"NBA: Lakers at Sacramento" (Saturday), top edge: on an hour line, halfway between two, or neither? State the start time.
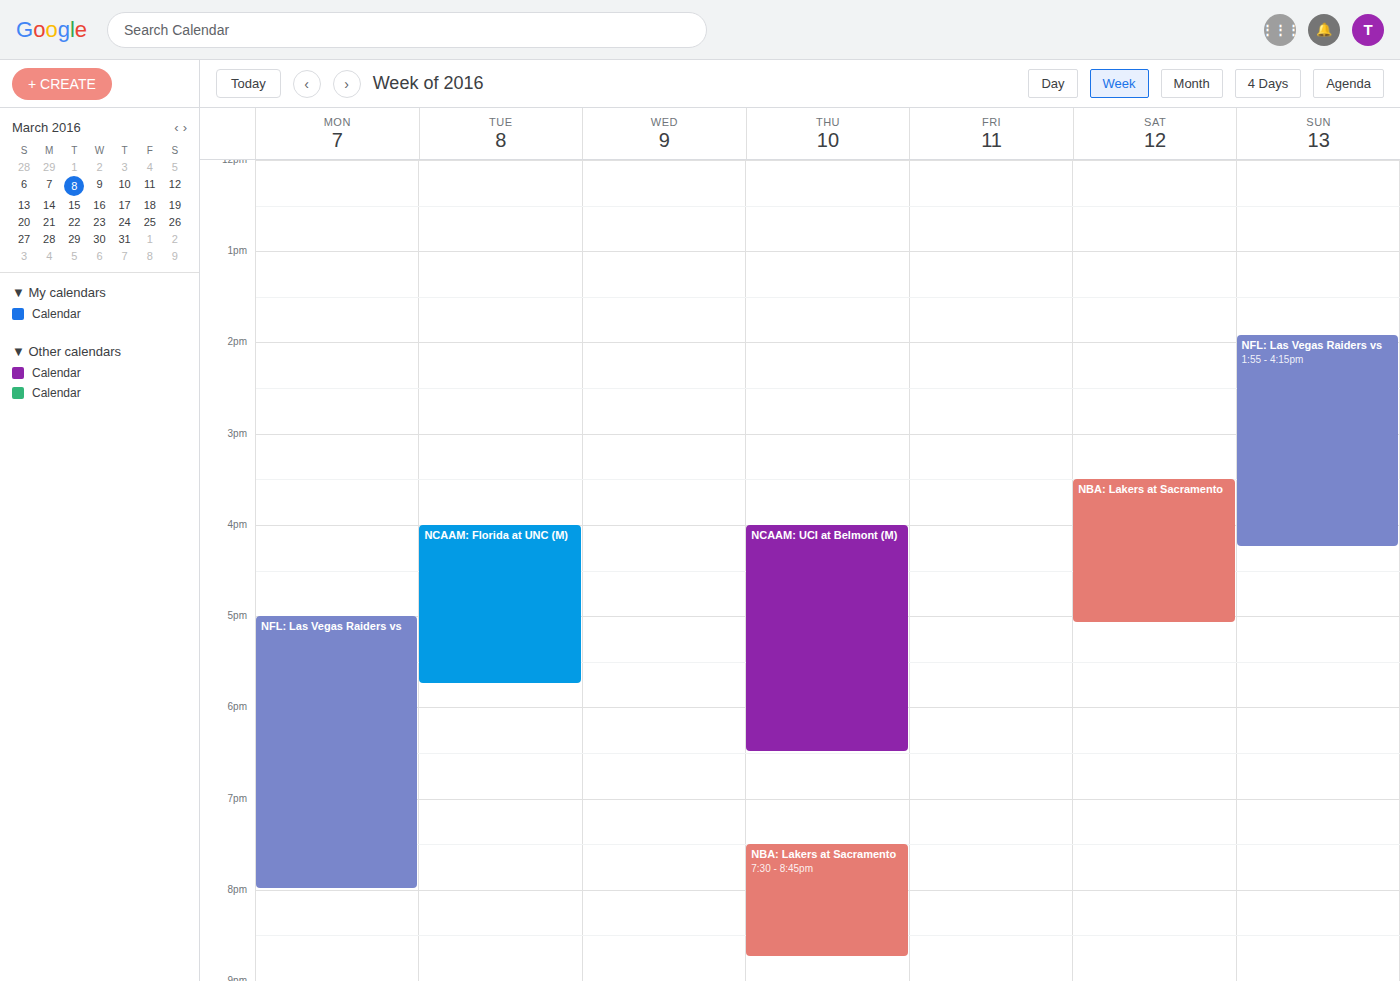
3:30 PM -- halfway between the 3 PM and 4 PM lines.